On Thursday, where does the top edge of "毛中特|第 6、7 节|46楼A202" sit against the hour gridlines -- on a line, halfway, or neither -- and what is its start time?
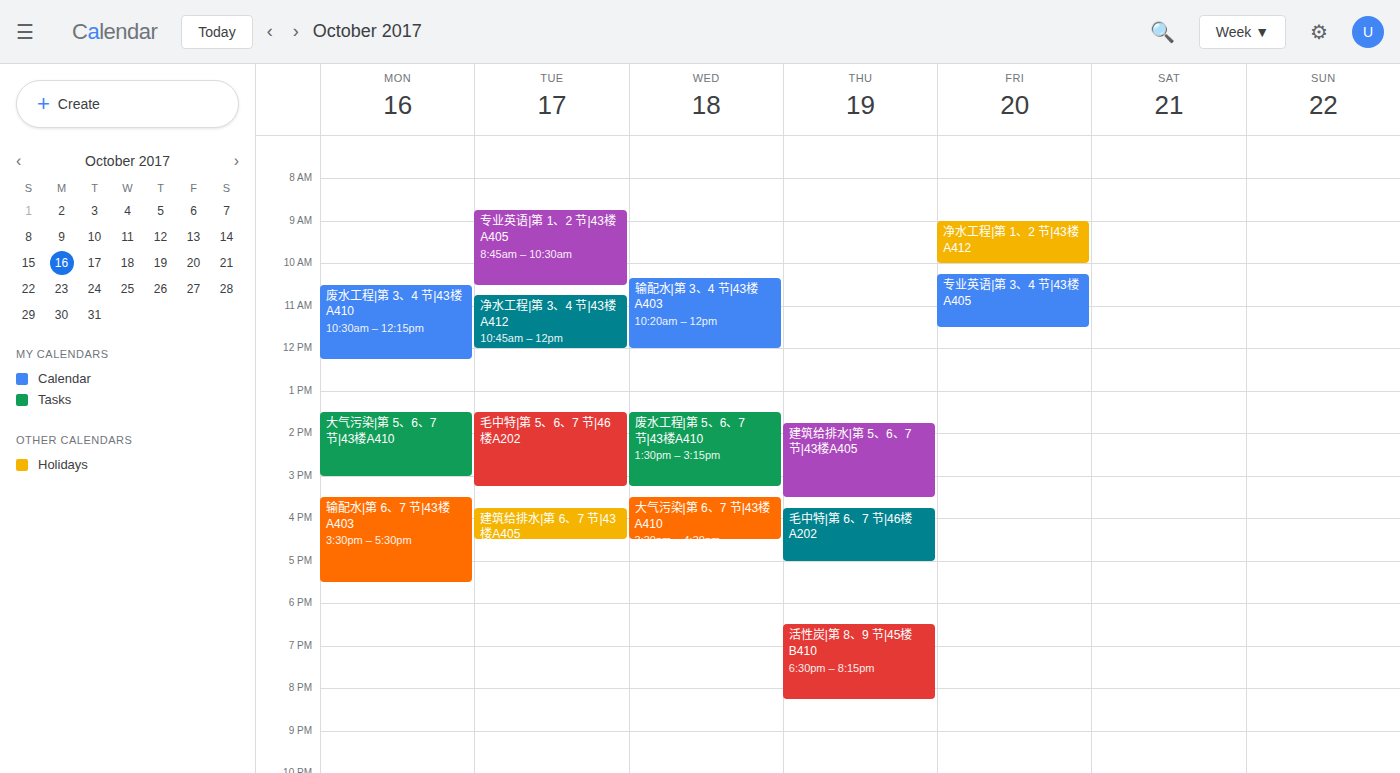
3:45 PM -- neither: three quarters of the way from the 3 PM line to the 4 PM line.